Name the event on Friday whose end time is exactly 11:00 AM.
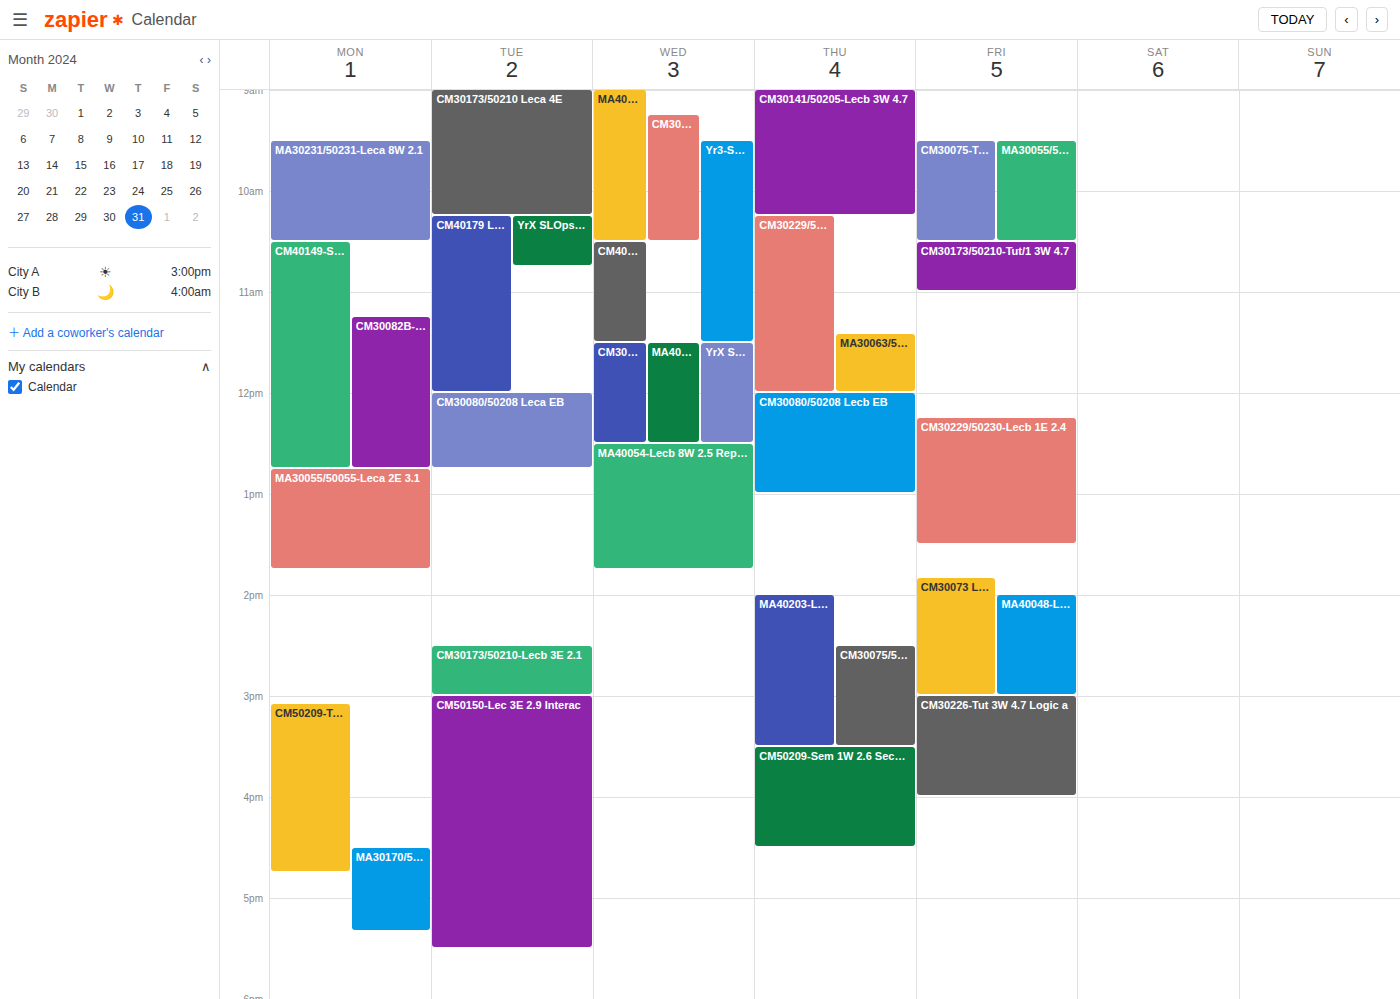
"CM30173/50210-Tut/1 3W 4.7"